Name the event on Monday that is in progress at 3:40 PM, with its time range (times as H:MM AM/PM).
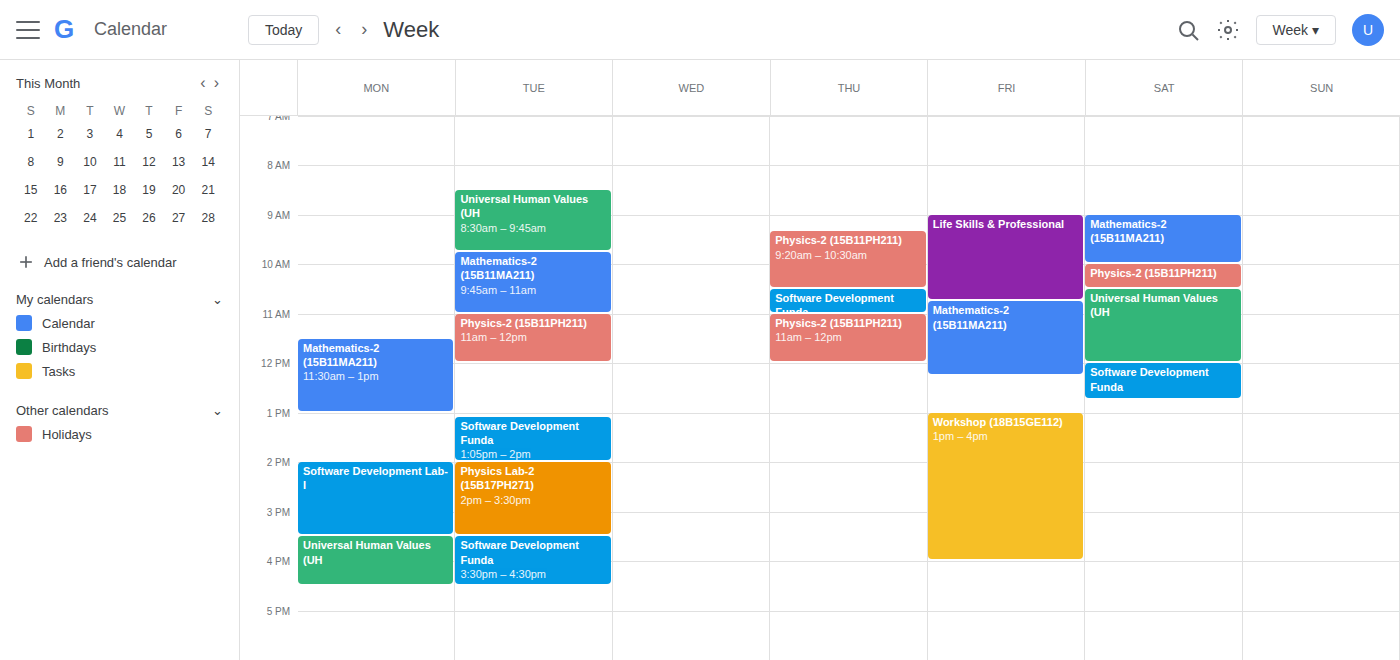
"Universal Human Values (UH", 3:30 PM to 4:30 PM